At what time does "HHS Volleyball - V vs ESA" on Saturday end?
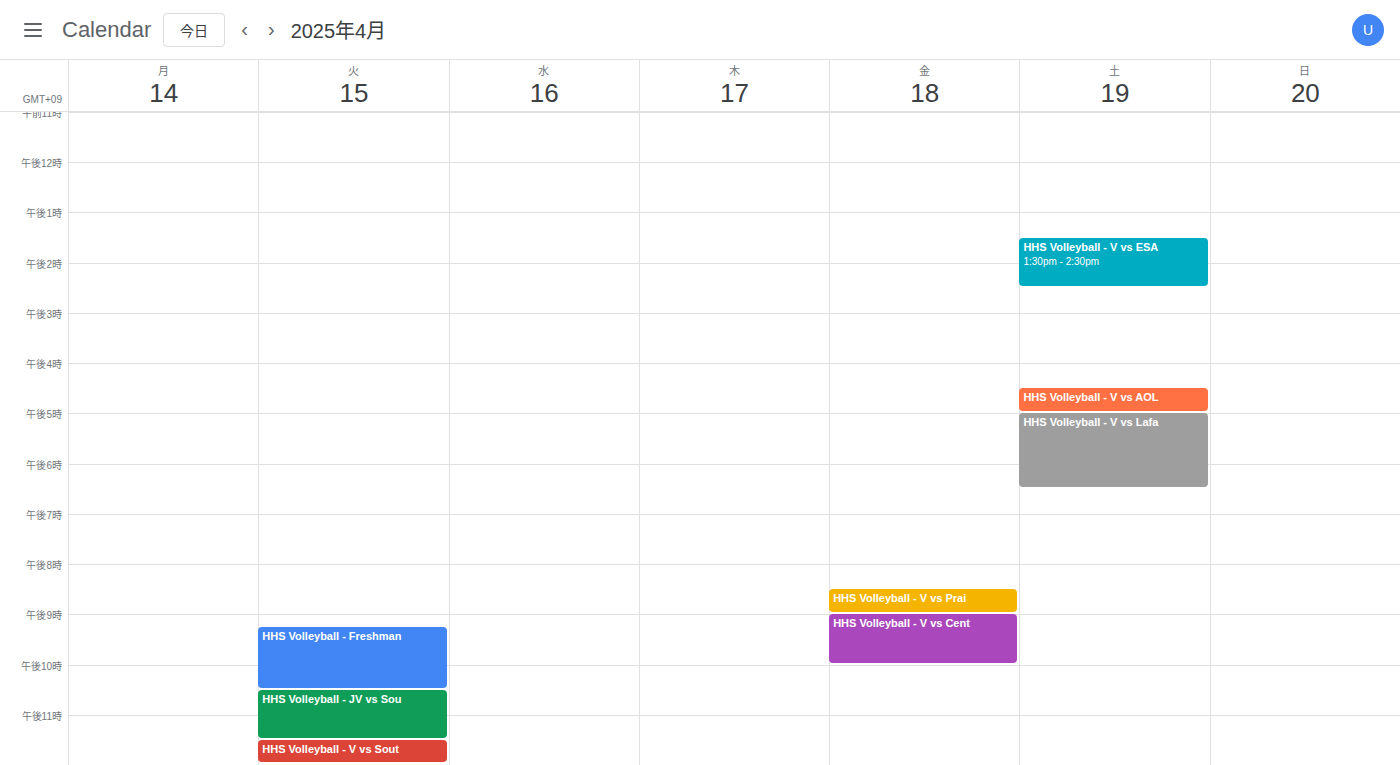
2:30 PM